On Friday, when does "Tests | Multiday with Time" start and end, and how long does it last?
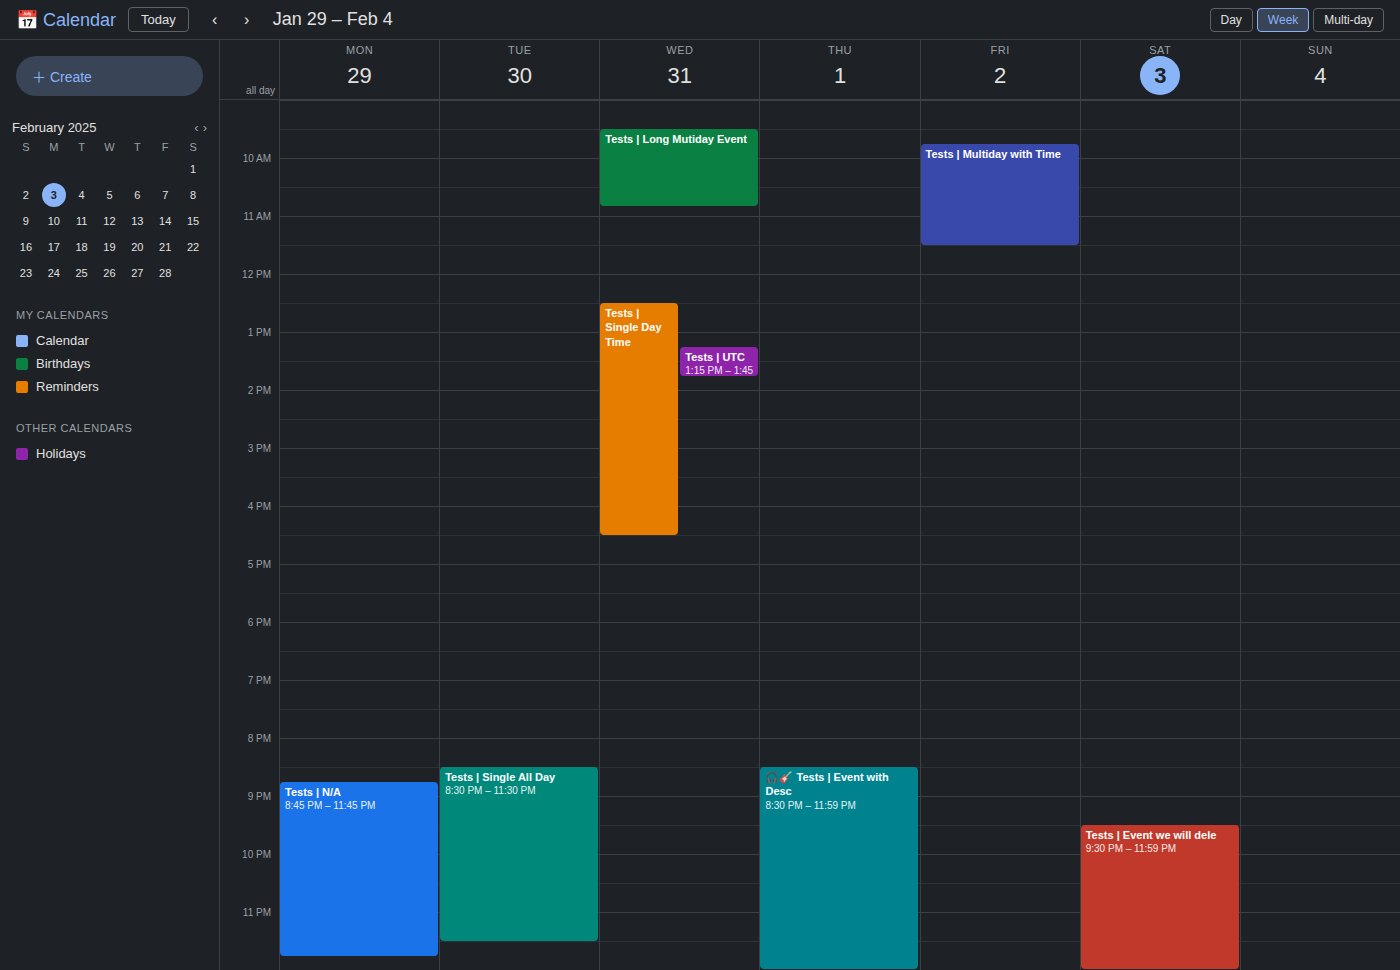
9:45 AM to 11:30 AM, 1 hour 45 minutes